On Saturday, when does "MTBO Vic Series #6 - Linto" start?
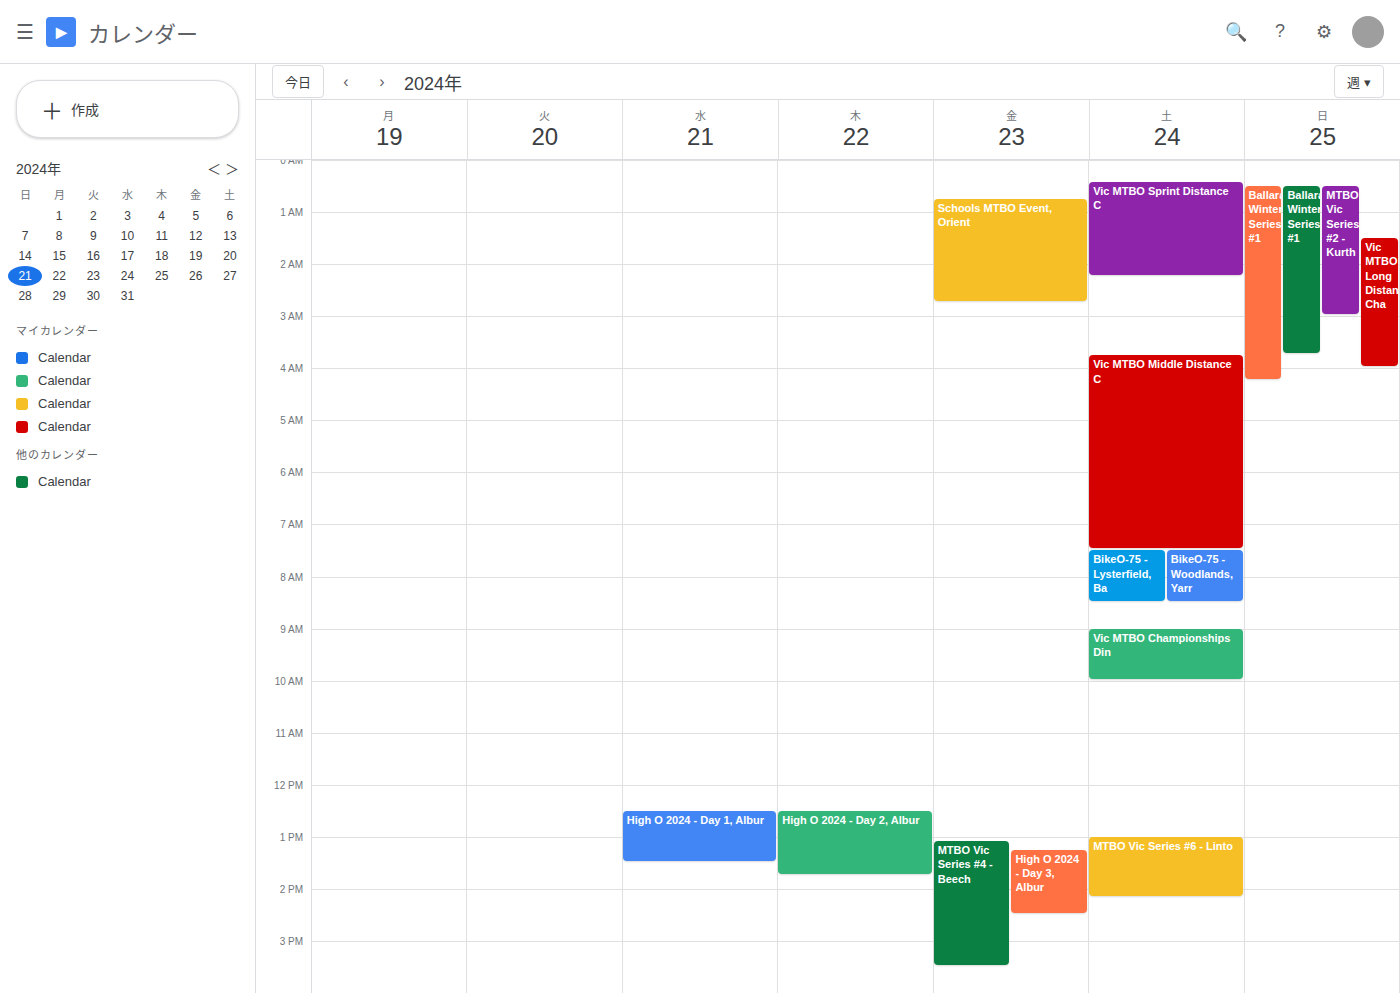
1:00 PM